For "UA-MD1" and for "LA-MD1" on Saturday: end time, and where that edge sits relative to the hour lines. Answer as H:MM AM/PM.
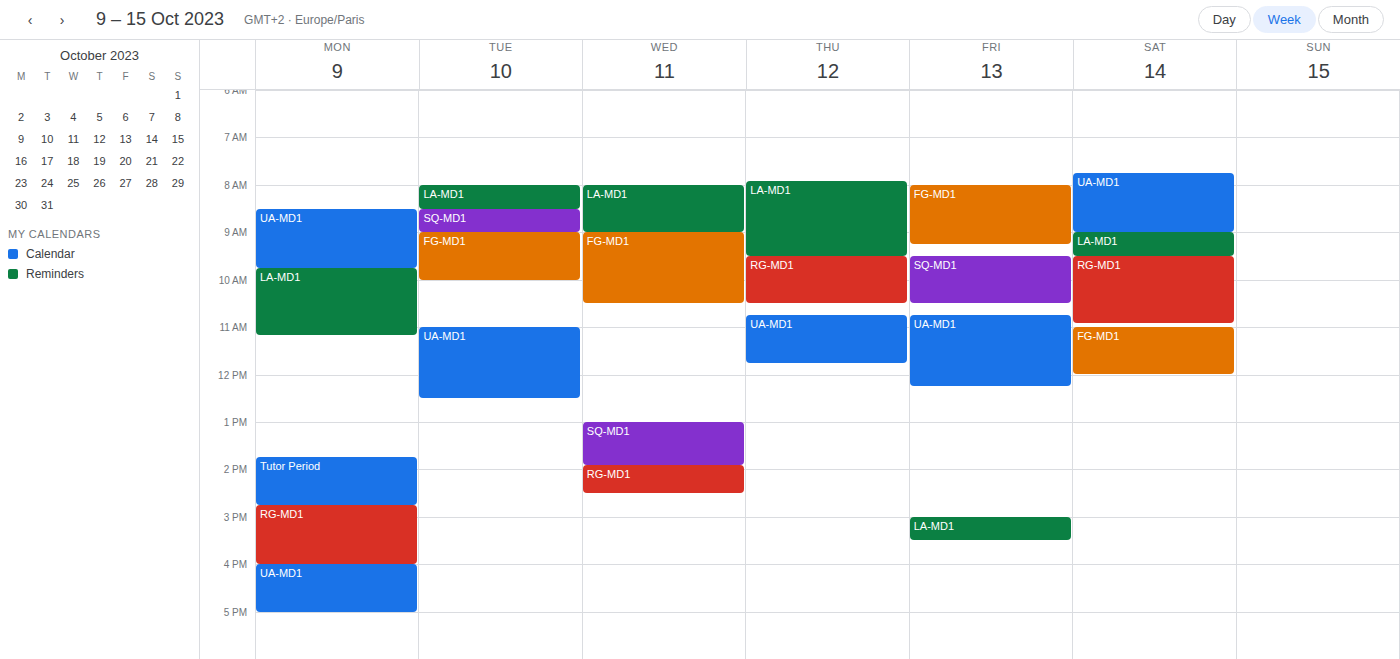
"UA-MD1": 9:00 AM, exactly on the 9 AM line. "LA-MD1": 9:30 AM, halfway between the 9 AM and 10 AM lines.